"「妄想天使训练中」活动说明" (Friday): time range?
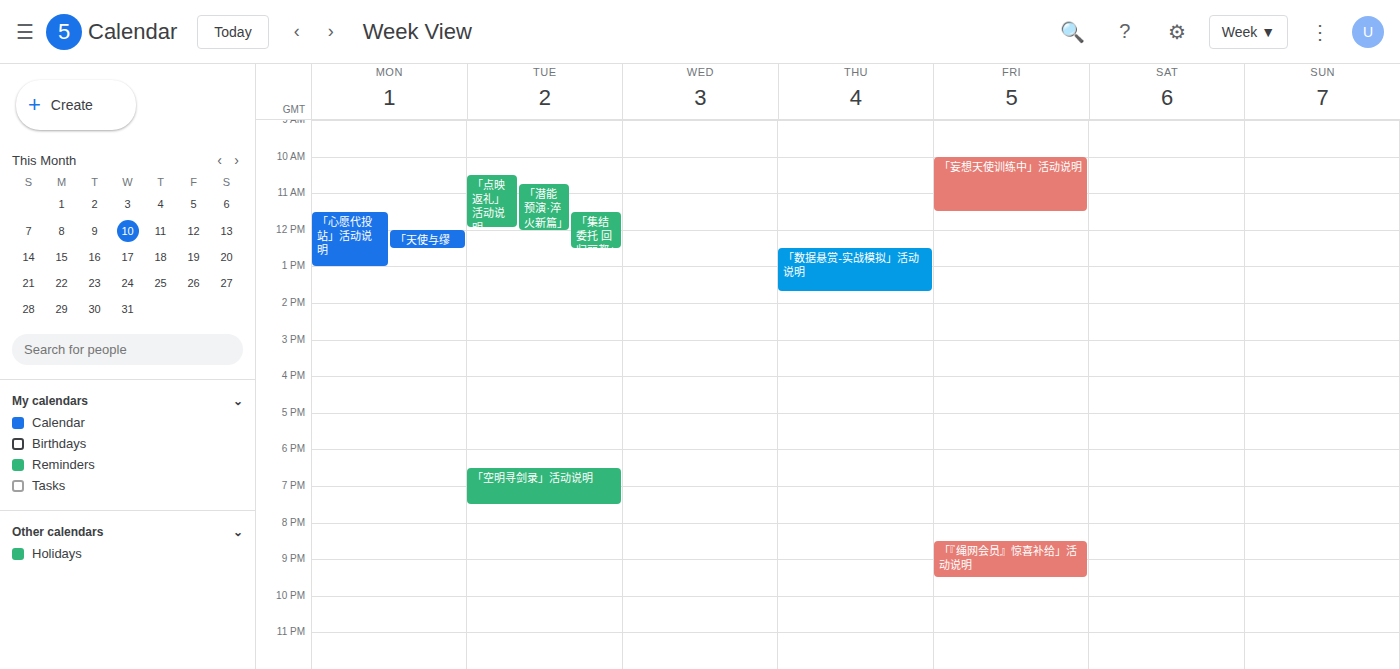
10:00 AM to 11:30 AM